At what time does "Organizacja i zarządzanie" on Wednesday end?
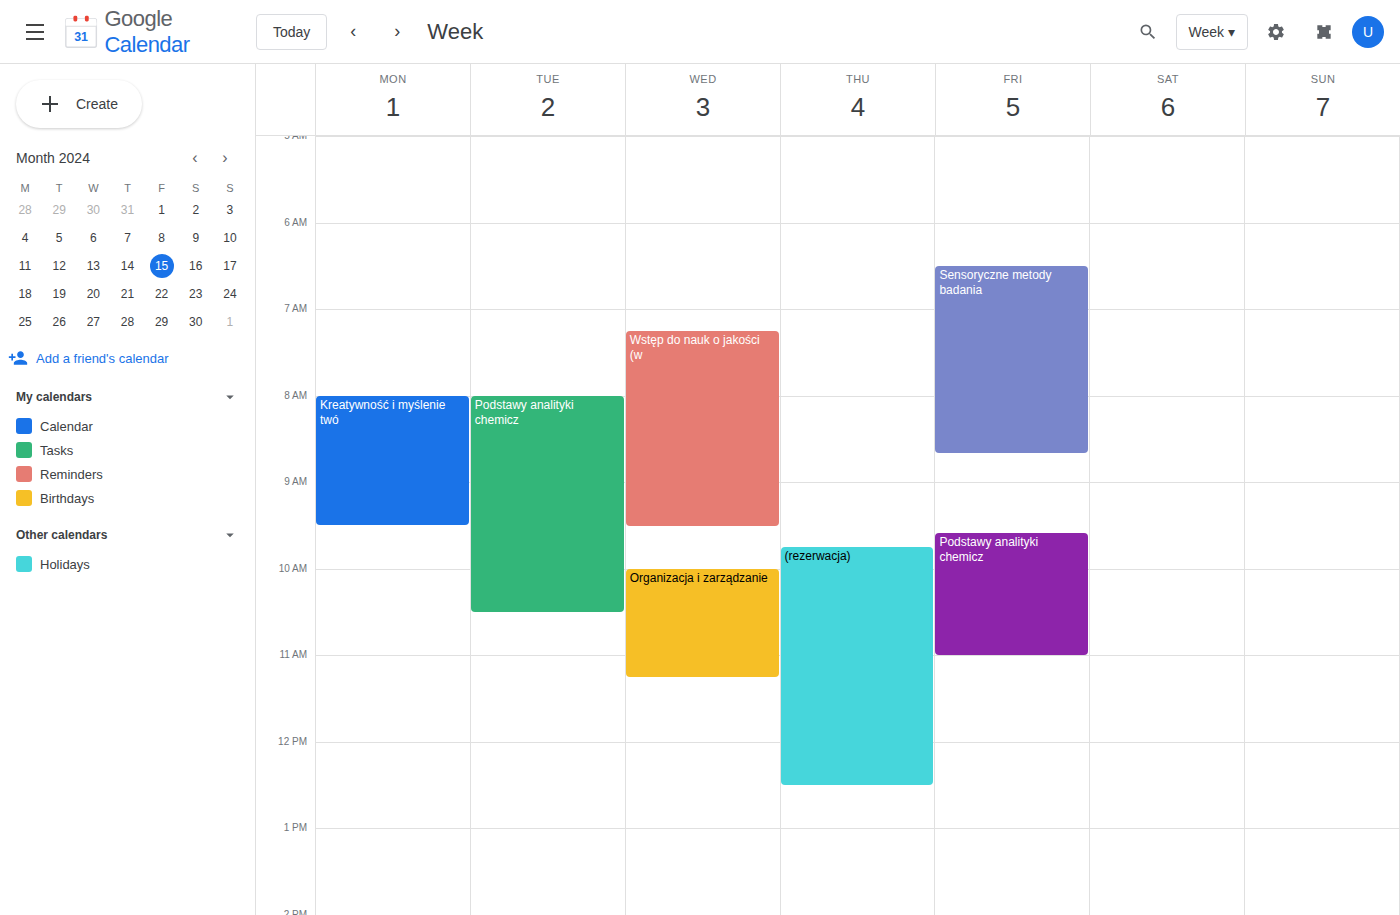
11:15 AM